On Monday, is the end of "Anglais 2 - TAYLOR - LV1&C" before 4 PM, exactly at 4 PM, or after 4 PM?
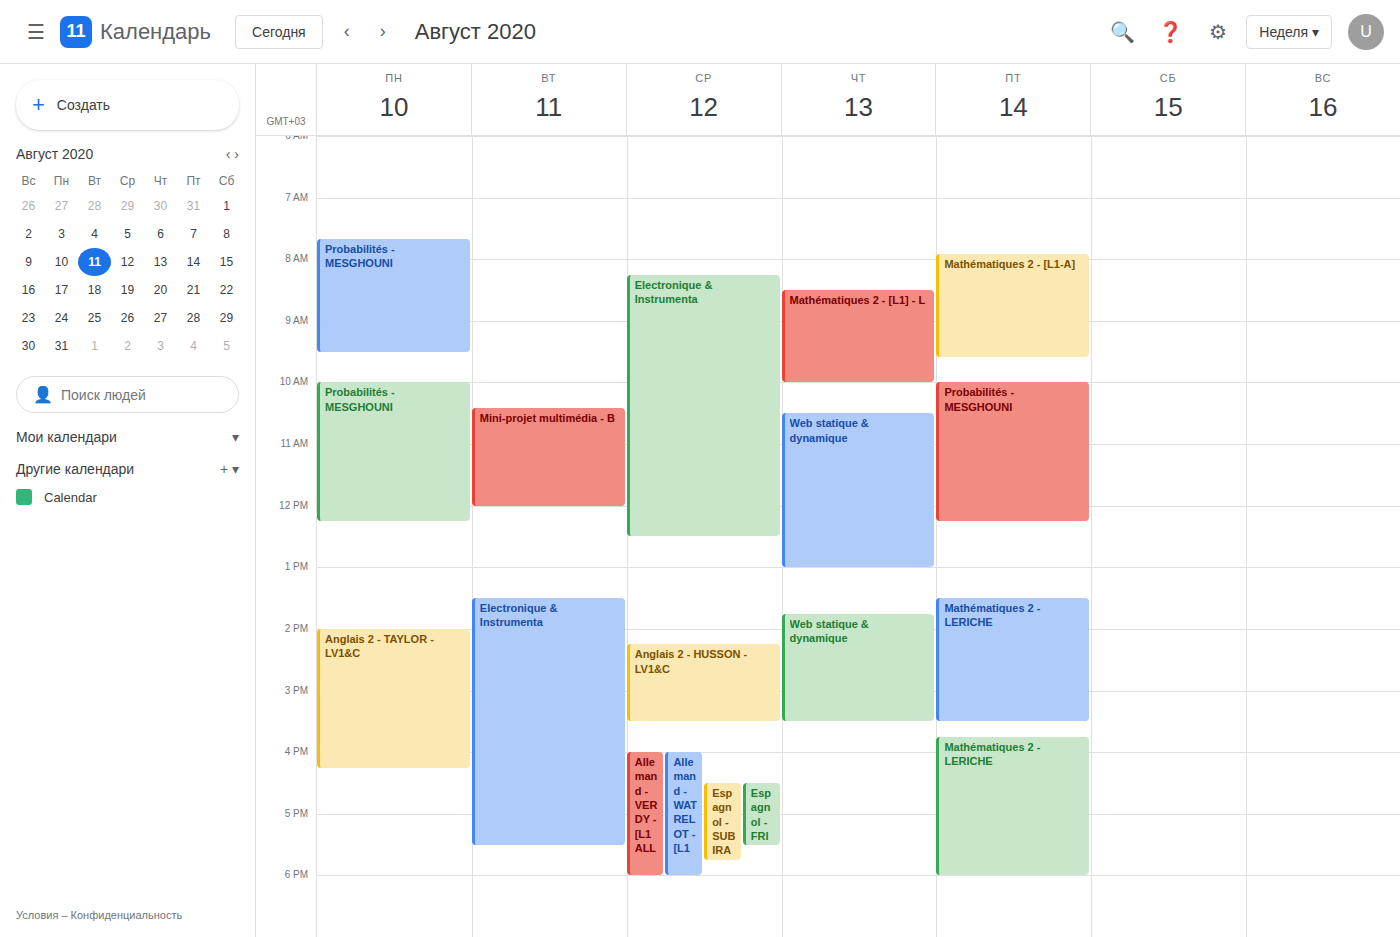
4:15 PM -- after 4 PM, 15 minutes below the 4 PM line.